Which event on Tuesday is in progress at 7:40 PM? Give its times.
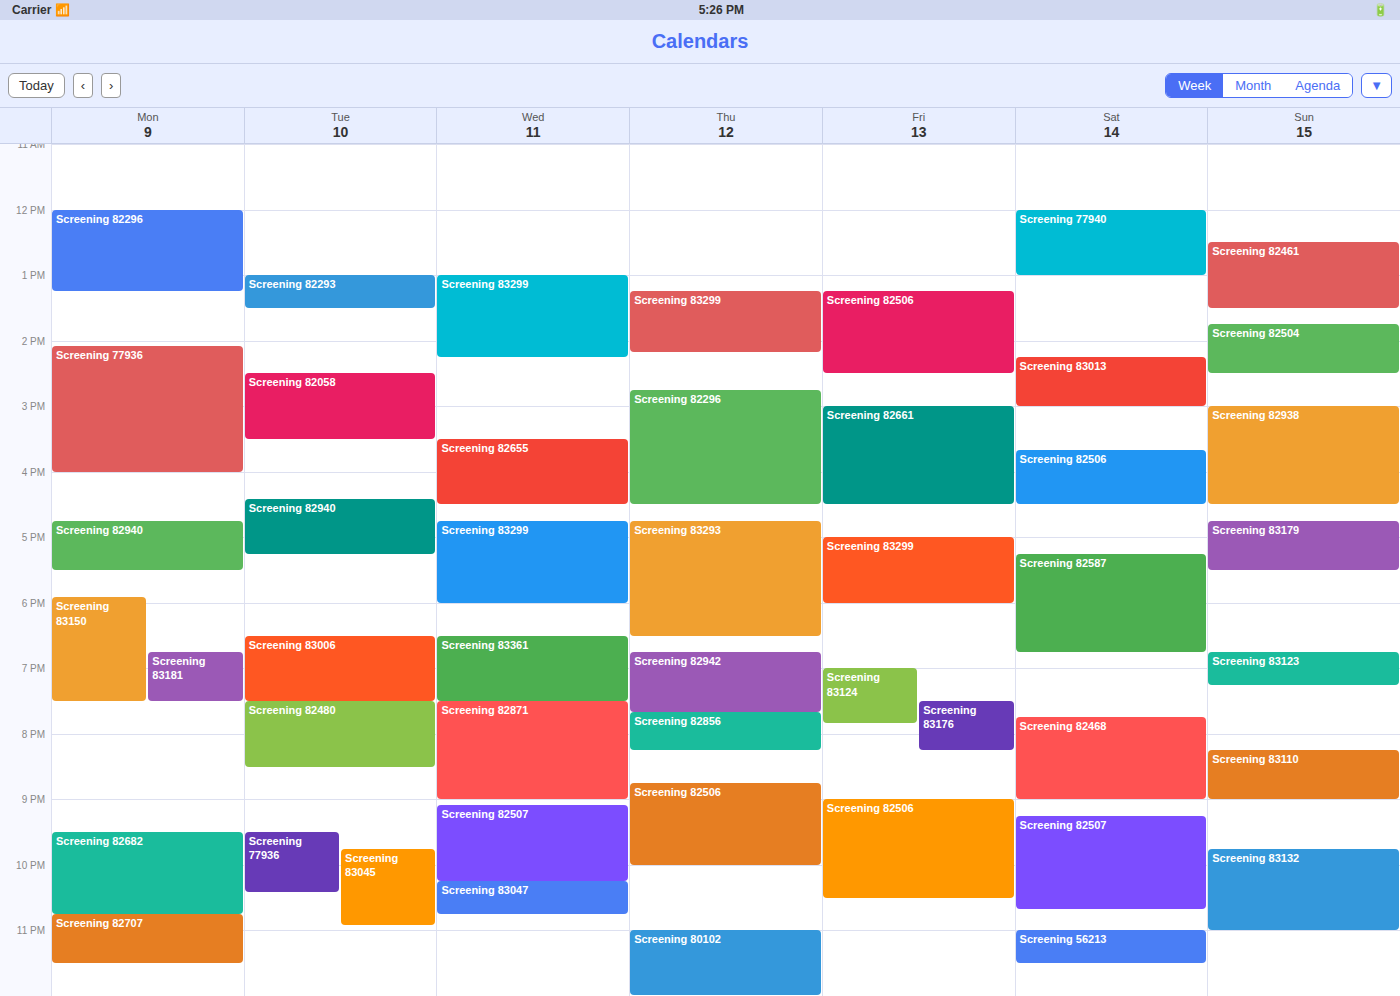
"Screening 82480", 7:30 PM to 8:30 PM